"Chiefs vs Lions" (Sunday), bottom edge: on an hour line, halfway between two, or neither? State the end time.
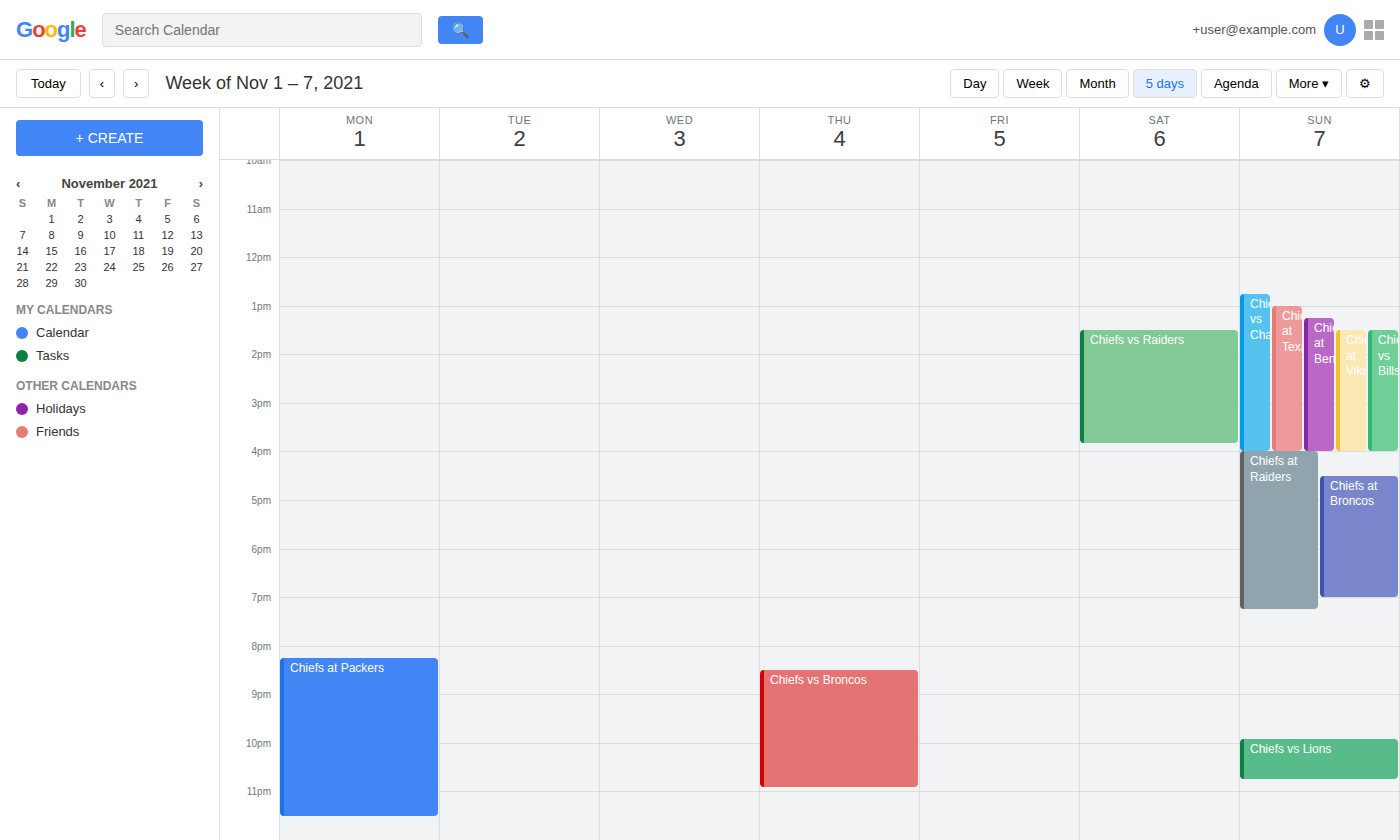
10:45 PM -- neither: three quarters of the way from the 10 PM line to the 11 PM line.